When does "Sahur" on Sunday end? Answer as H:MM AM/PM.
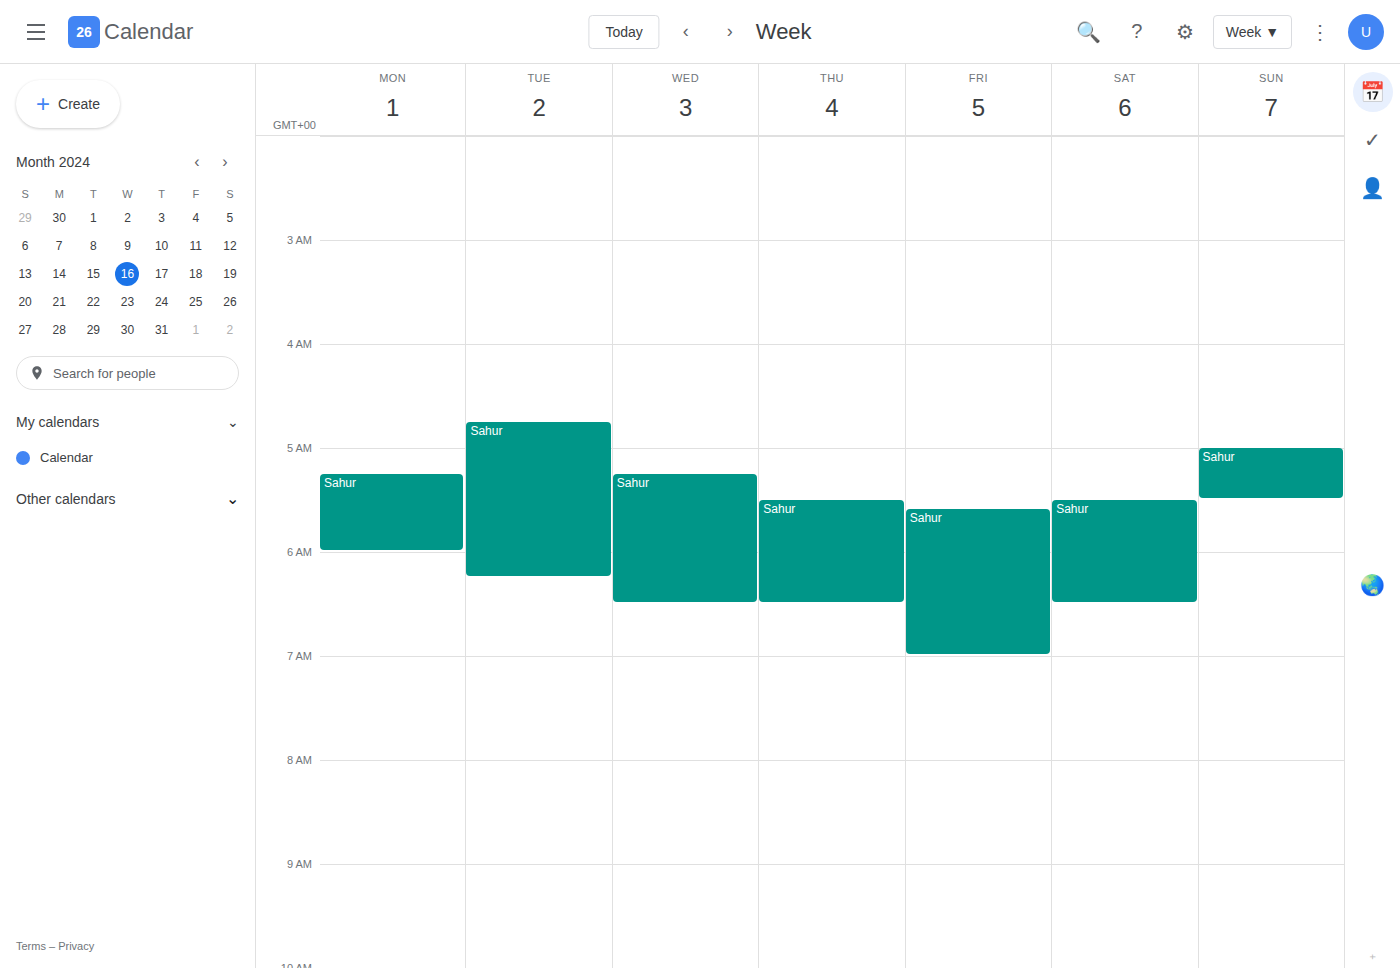
5:30 AM